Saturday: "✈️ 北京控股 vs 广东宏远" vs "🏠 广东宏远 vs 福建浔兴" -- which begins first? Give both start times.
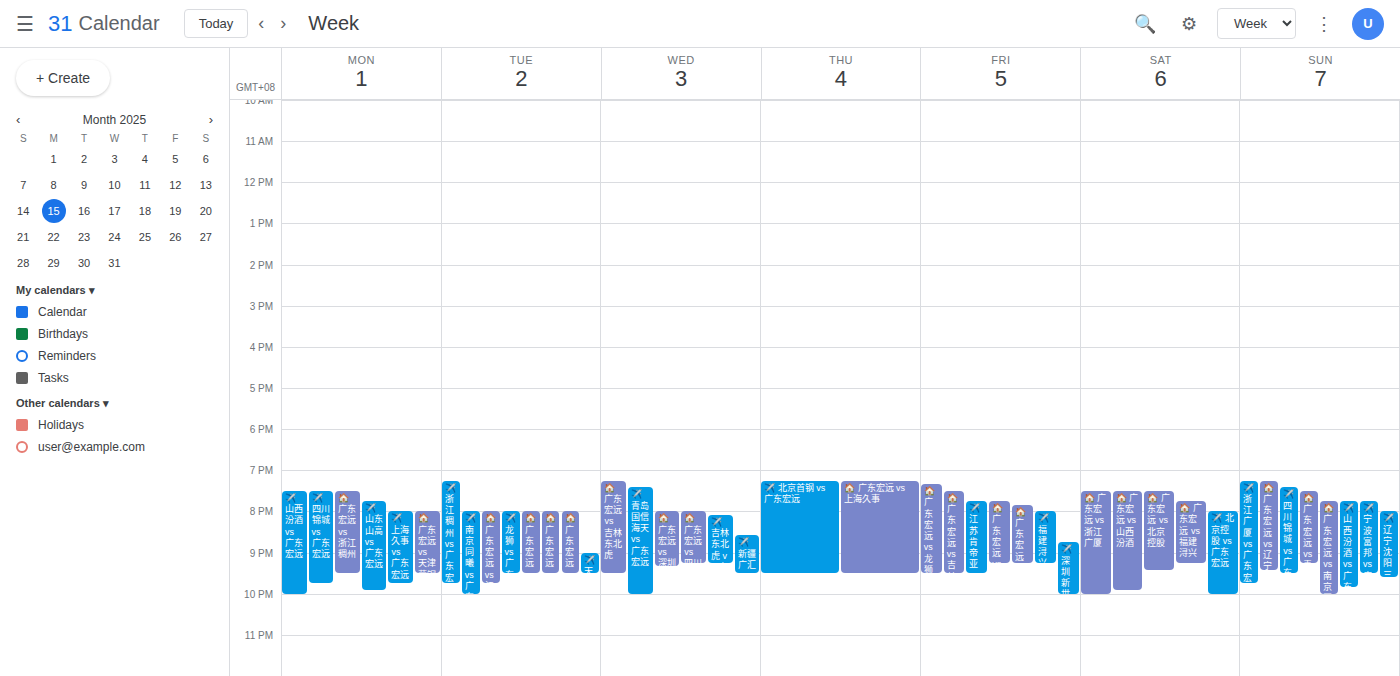
"🏠 广东宏远 vs 福建浔兴" 7:45 PM; "✈️ 北京控股 vs 广东宏远" 8:00 PM.